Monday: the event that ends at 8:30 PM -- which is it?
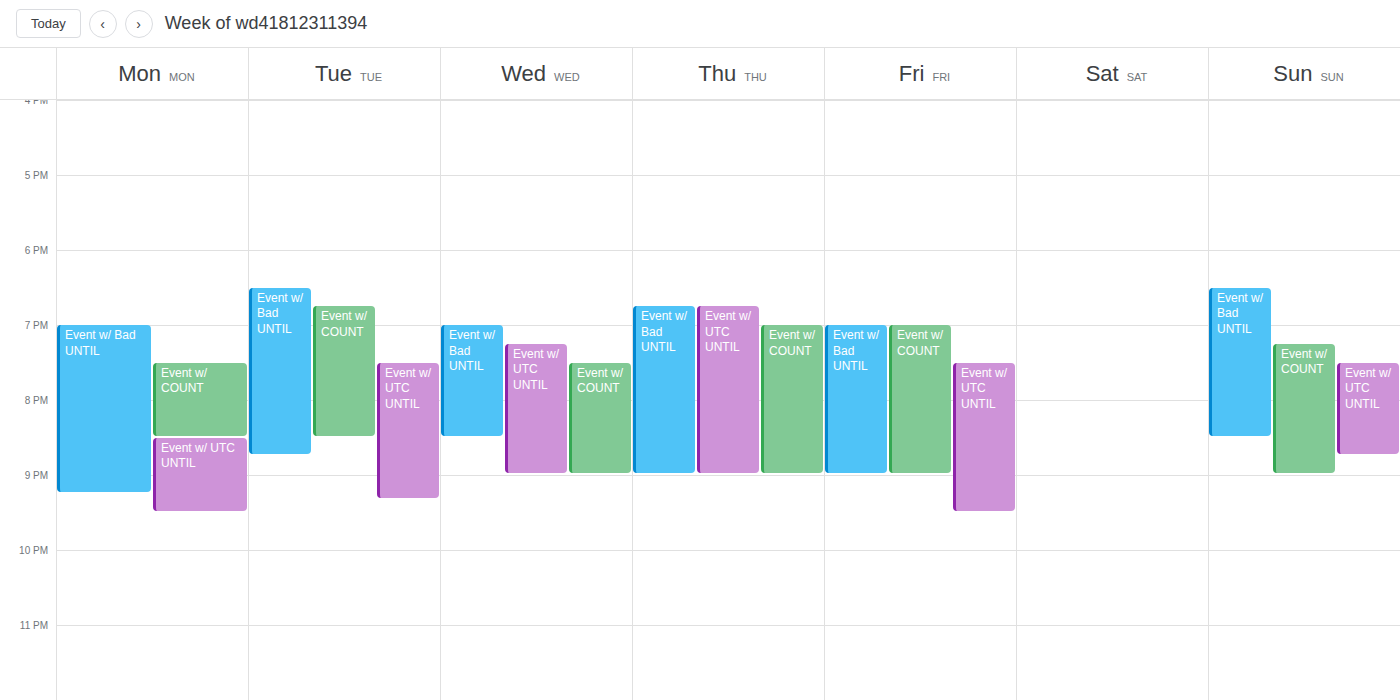
"Event w/ COUNT"